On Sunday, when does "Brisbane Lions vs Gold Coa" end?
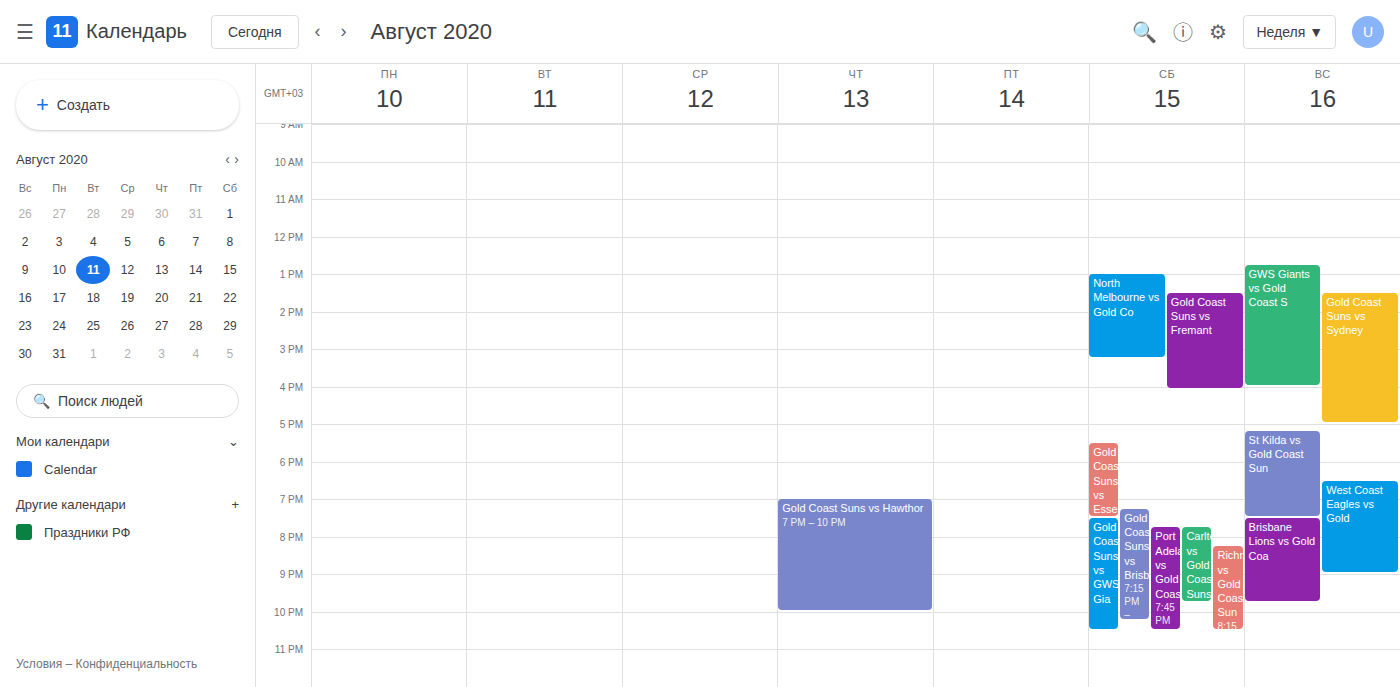
9:45 PM